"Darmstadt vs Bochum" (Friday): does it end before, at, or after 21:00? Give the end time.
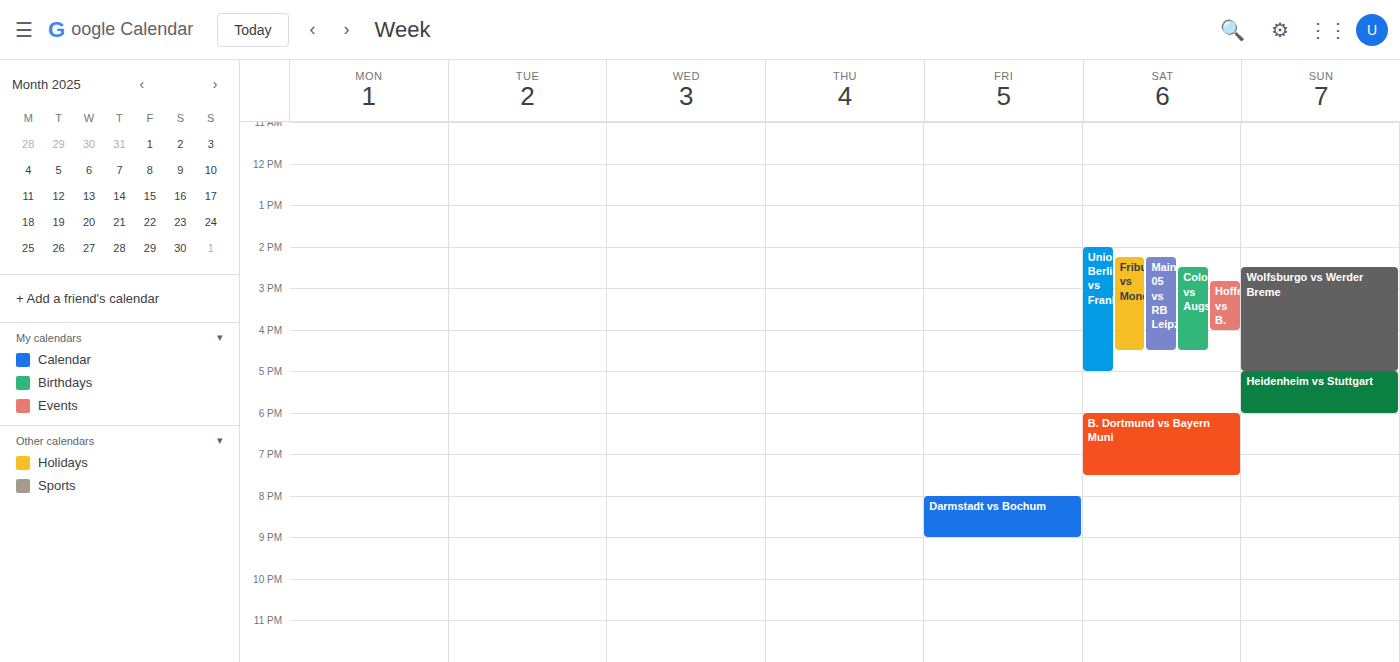
21:00 -- exactly at 21:00, on the 21:00 line.